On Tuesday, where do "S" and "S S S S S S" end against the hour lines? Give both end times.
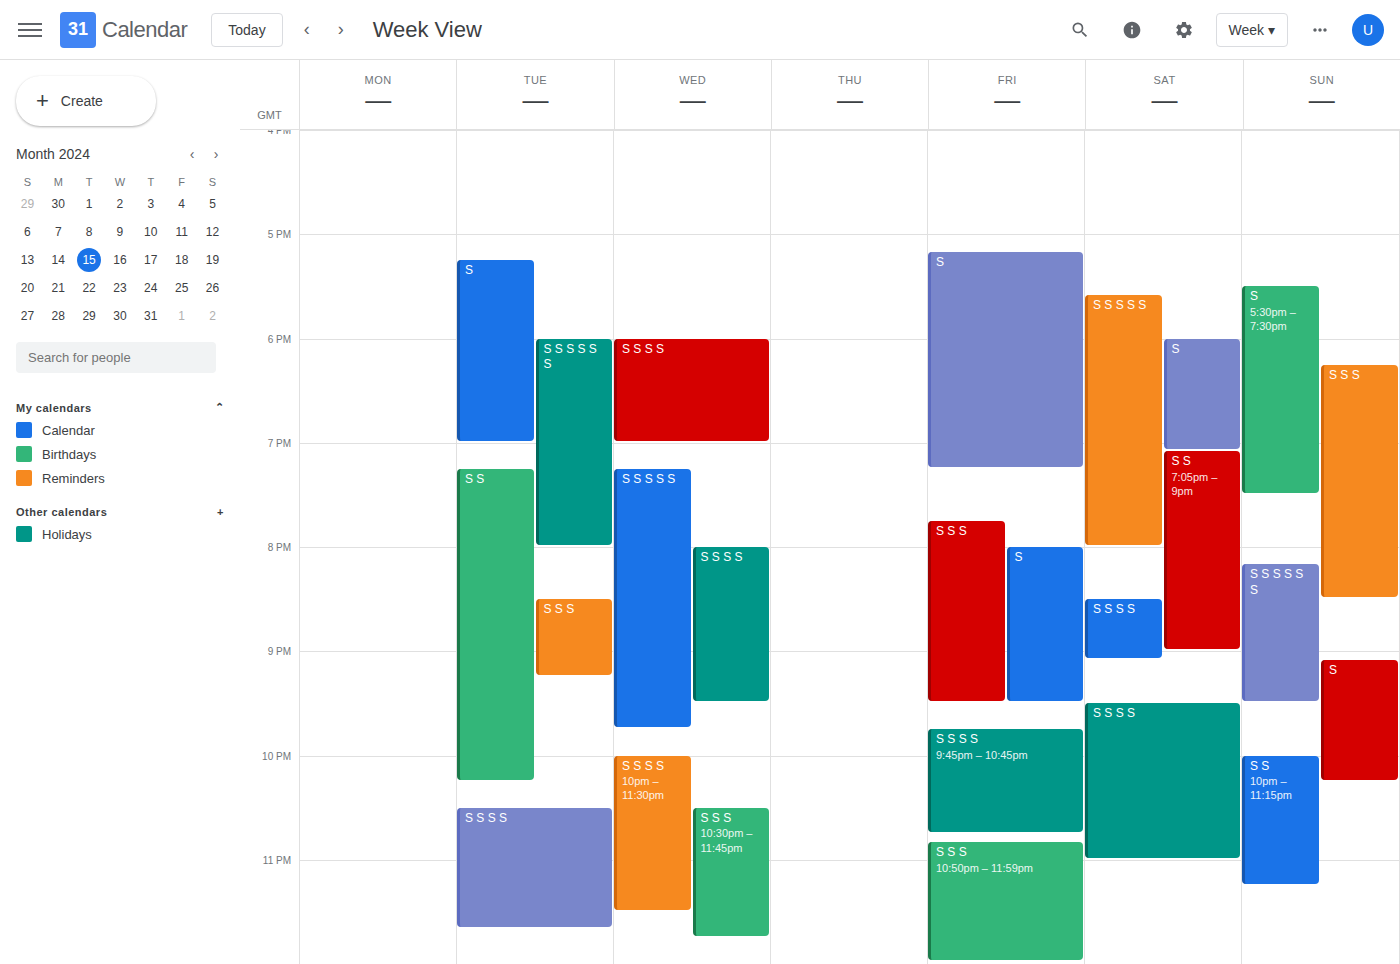
"S": 7:00 PM, exactly on the 7 PM line. "S S S S S S": 8:00 PM, exactly on the 8 PM line.